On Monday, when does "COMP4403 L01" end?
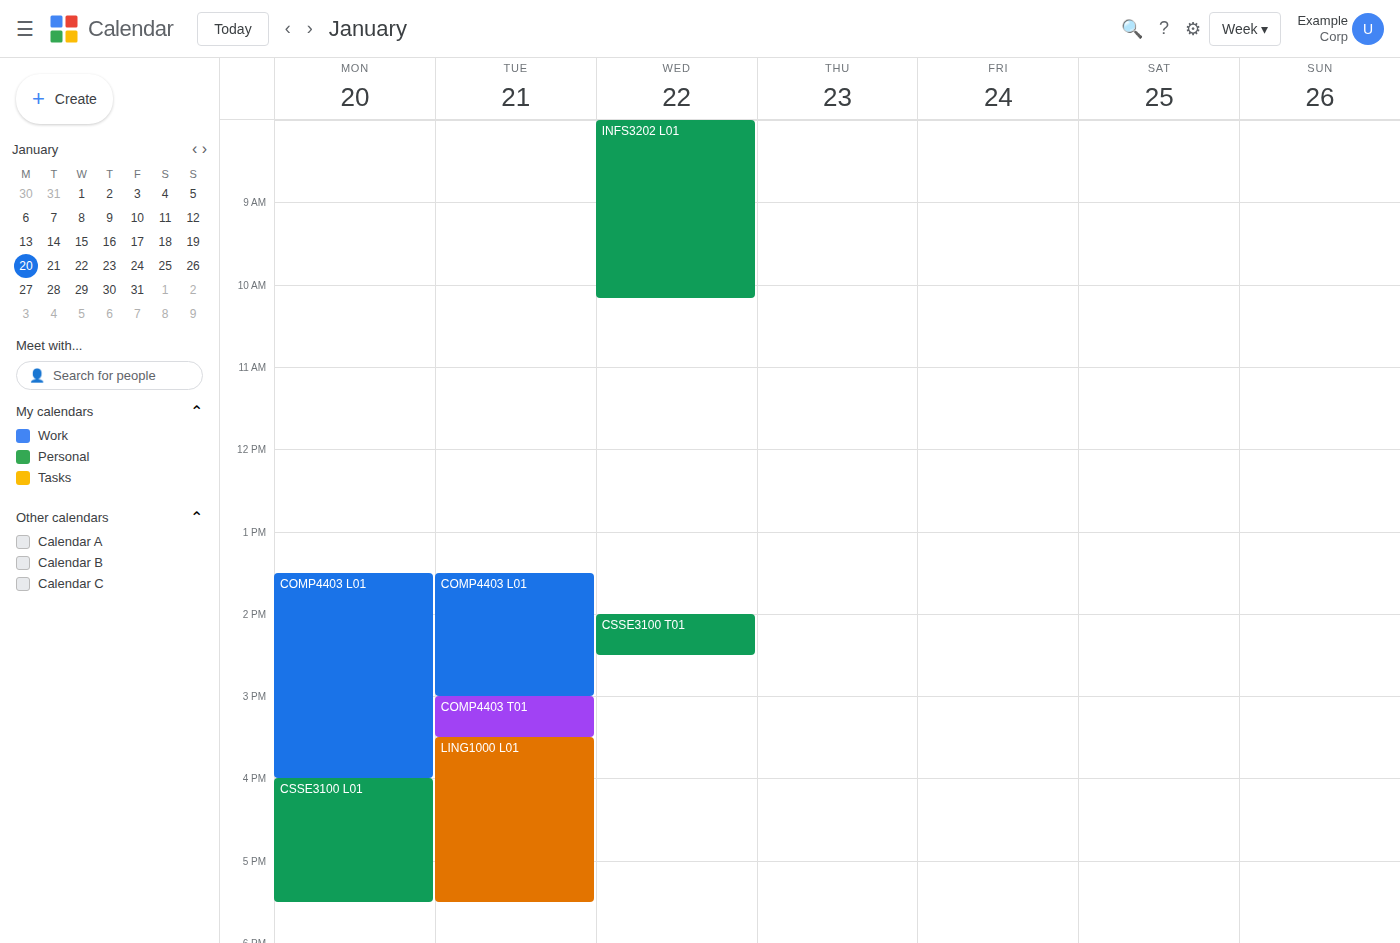
4:00 PM